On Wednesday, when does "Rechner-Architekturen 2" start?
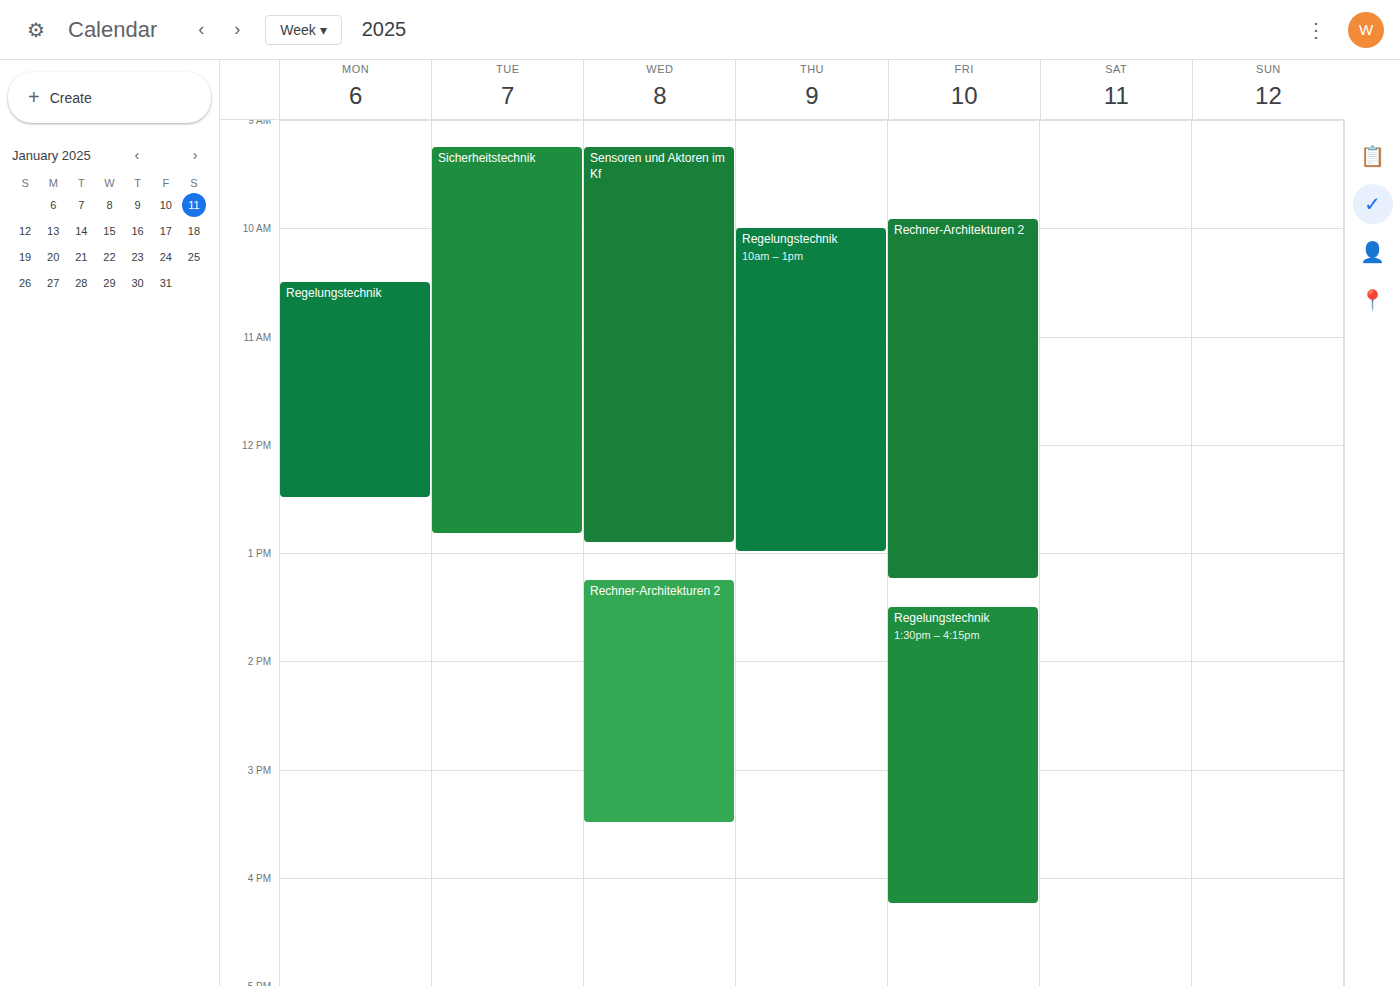
1:15 PM